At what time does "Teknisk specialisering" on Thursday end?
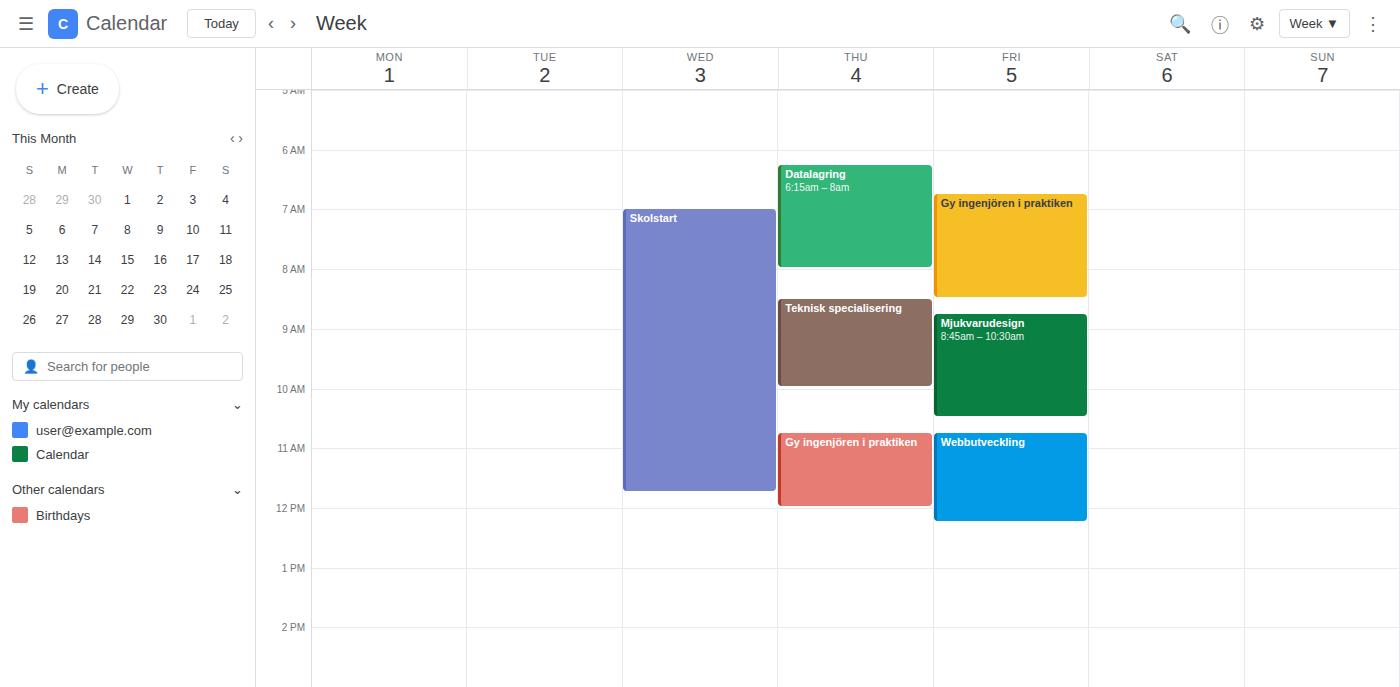
10:00 AM